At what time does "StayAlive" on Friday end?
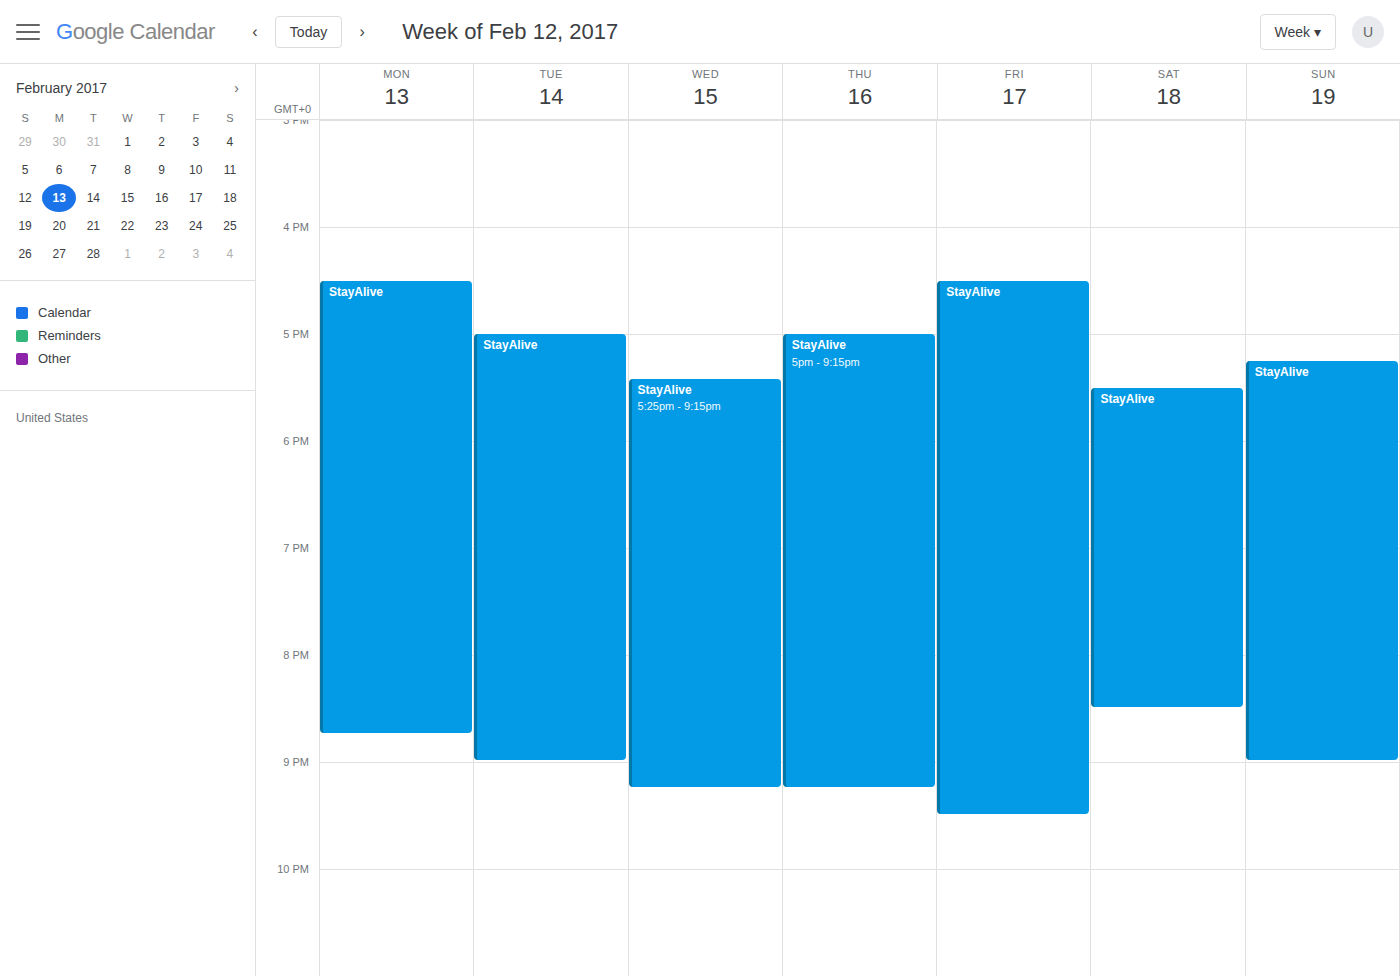
9:30 PM